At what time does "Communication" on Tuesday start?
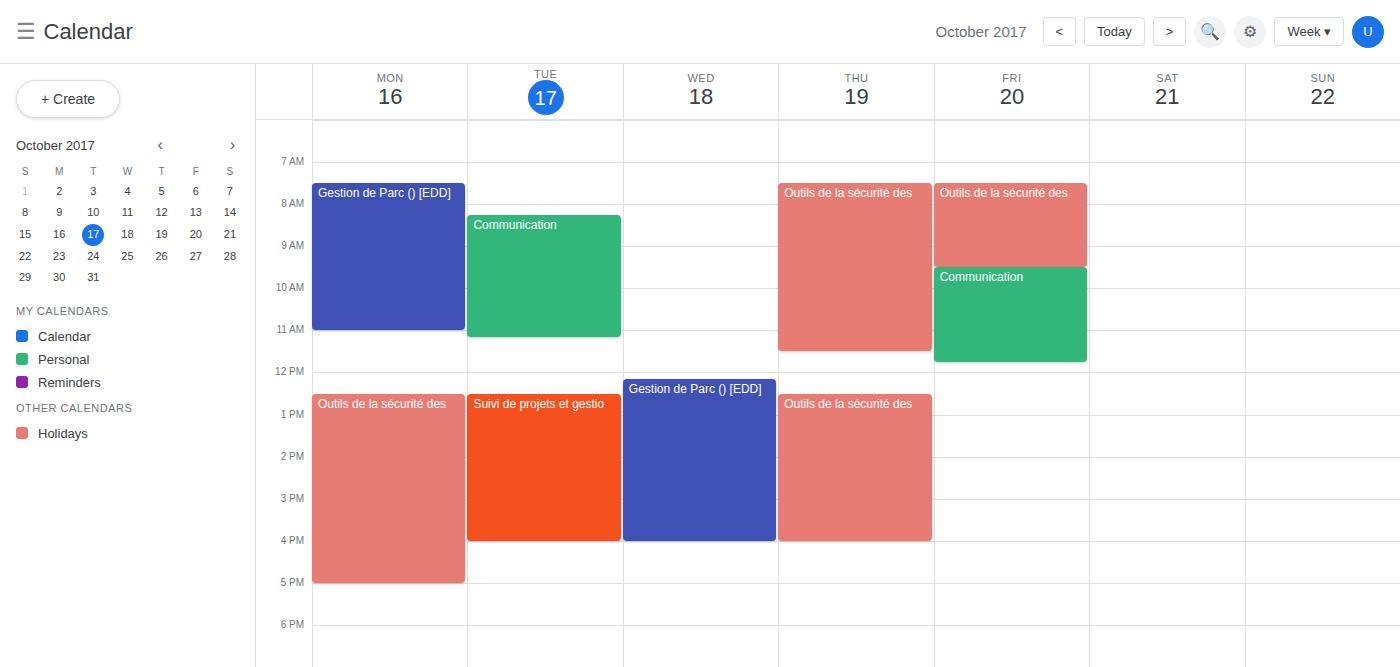
8:15 AM